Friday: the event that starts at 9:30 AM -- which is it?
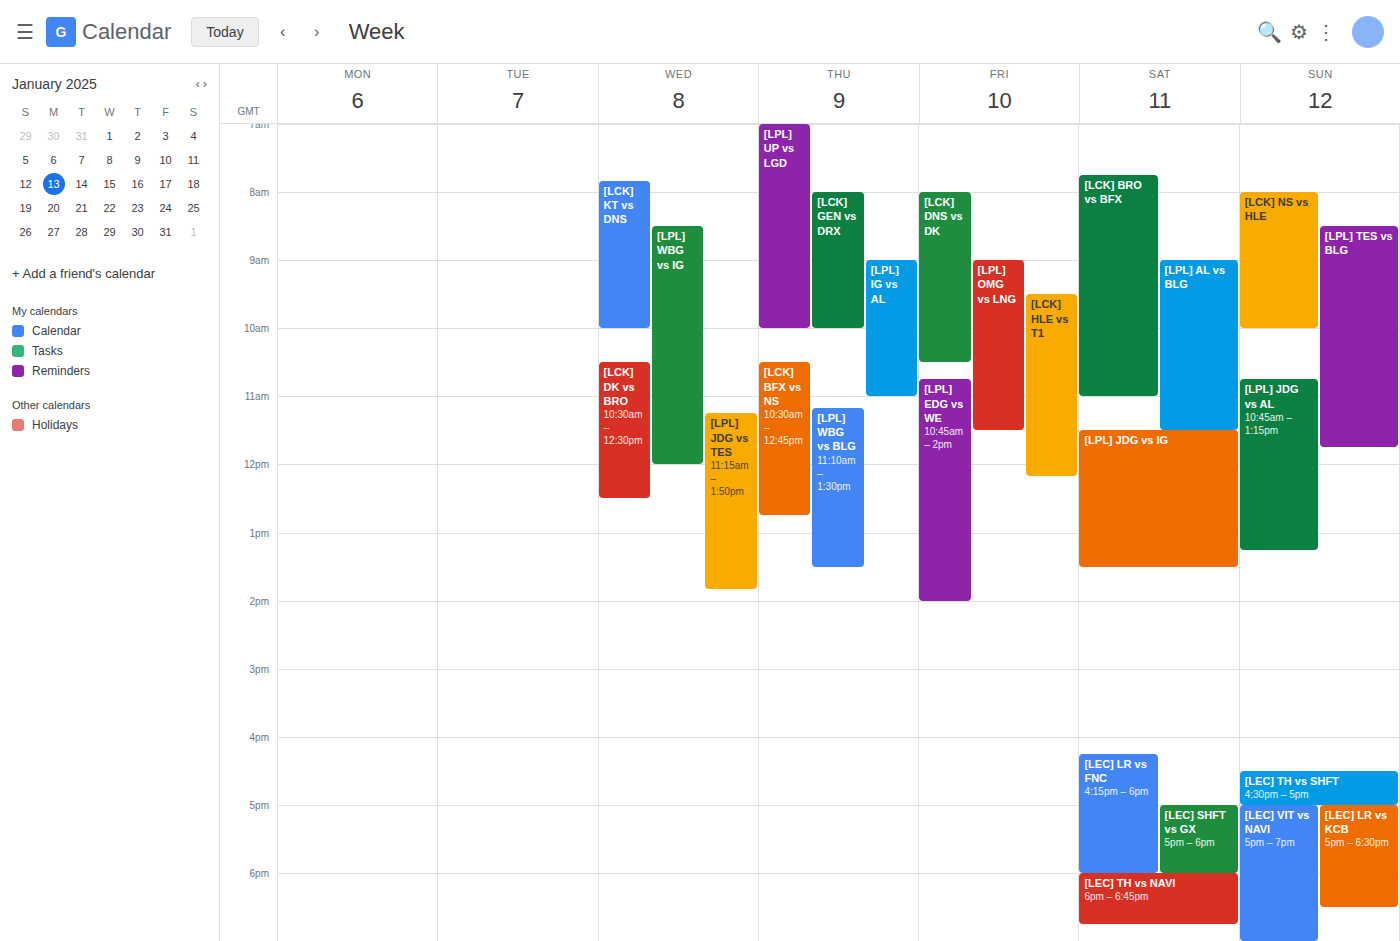
"[LCK] HLE vs T1"